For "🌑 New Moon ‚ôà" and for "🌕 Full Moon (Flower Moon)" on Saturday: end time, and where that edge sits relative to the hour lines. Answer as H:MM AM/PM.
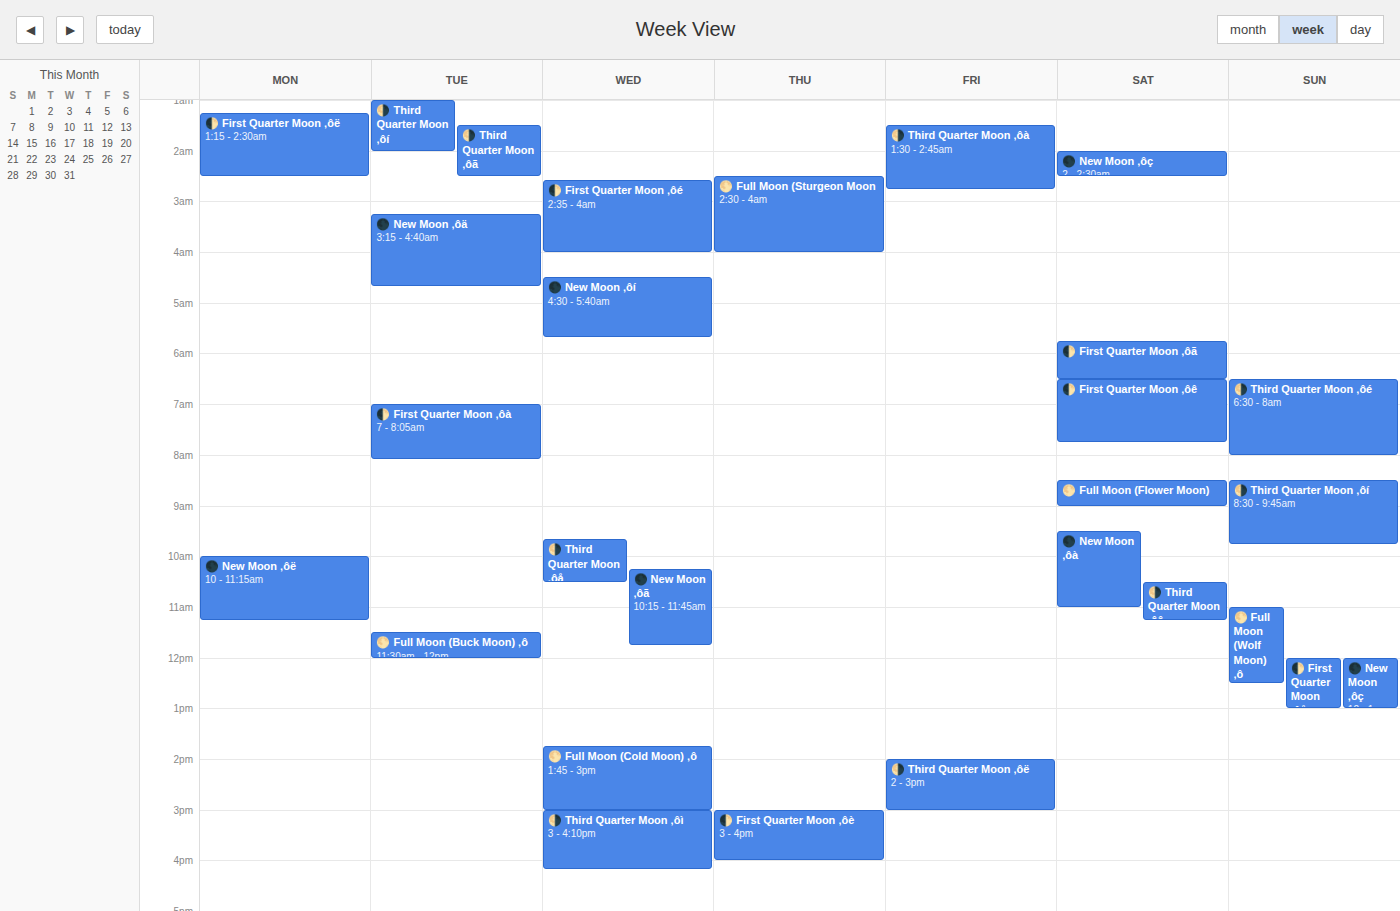
"🌑 New Moon ‚ôà": 11:00 AM, exactly on the 11 AM line. "🌕 Full Moon (Flower Moon)": 9:00 AM, exactly on the 9 AM line.